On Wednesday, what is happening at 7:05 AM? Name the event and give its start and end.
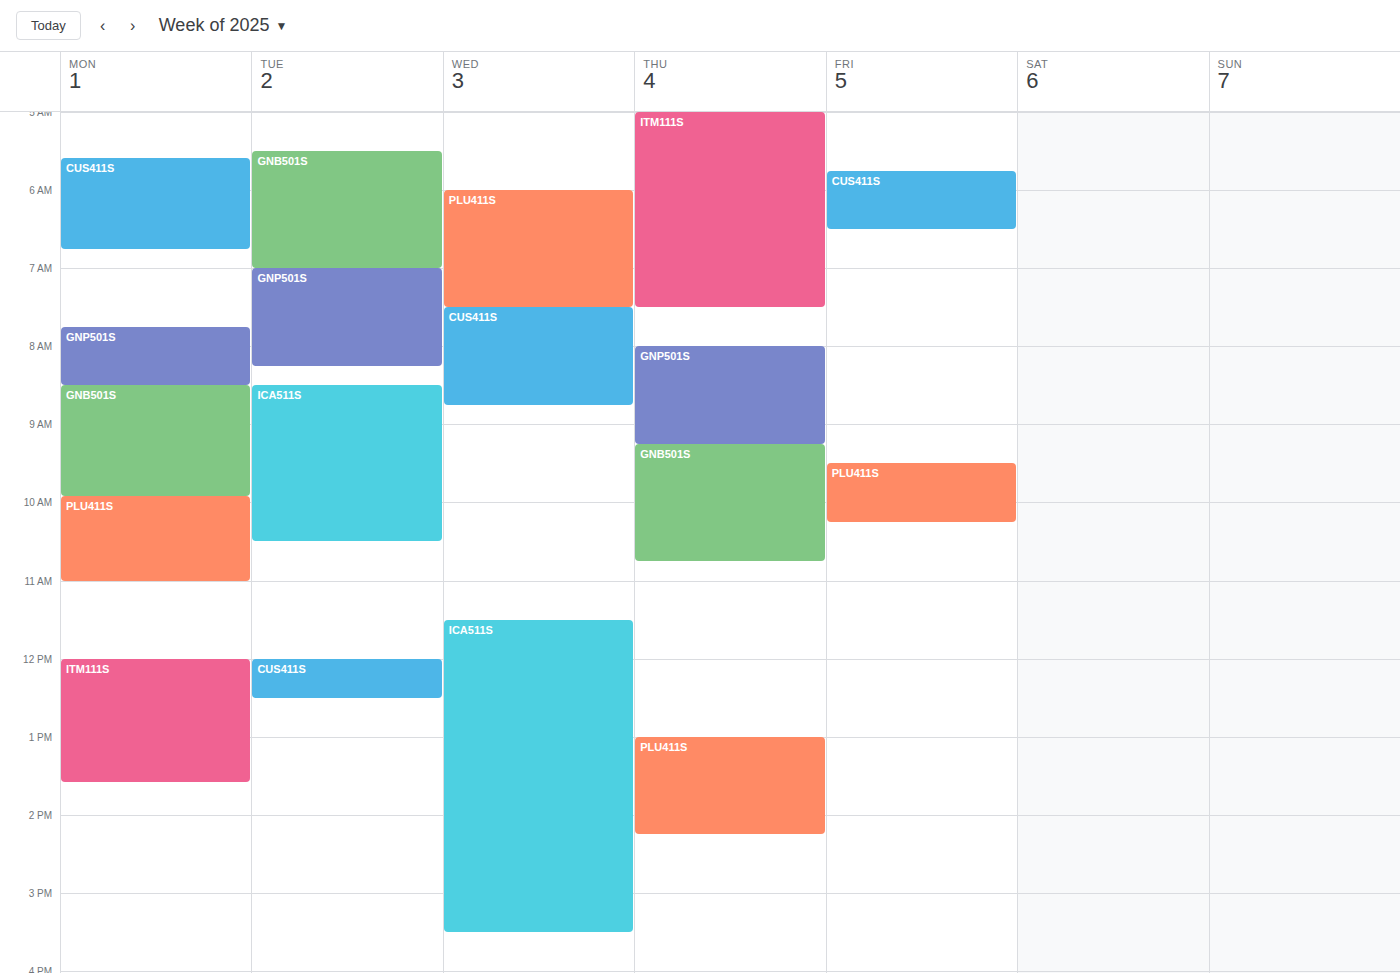
"PLU411S", 6:00 AM to 7:30 AM